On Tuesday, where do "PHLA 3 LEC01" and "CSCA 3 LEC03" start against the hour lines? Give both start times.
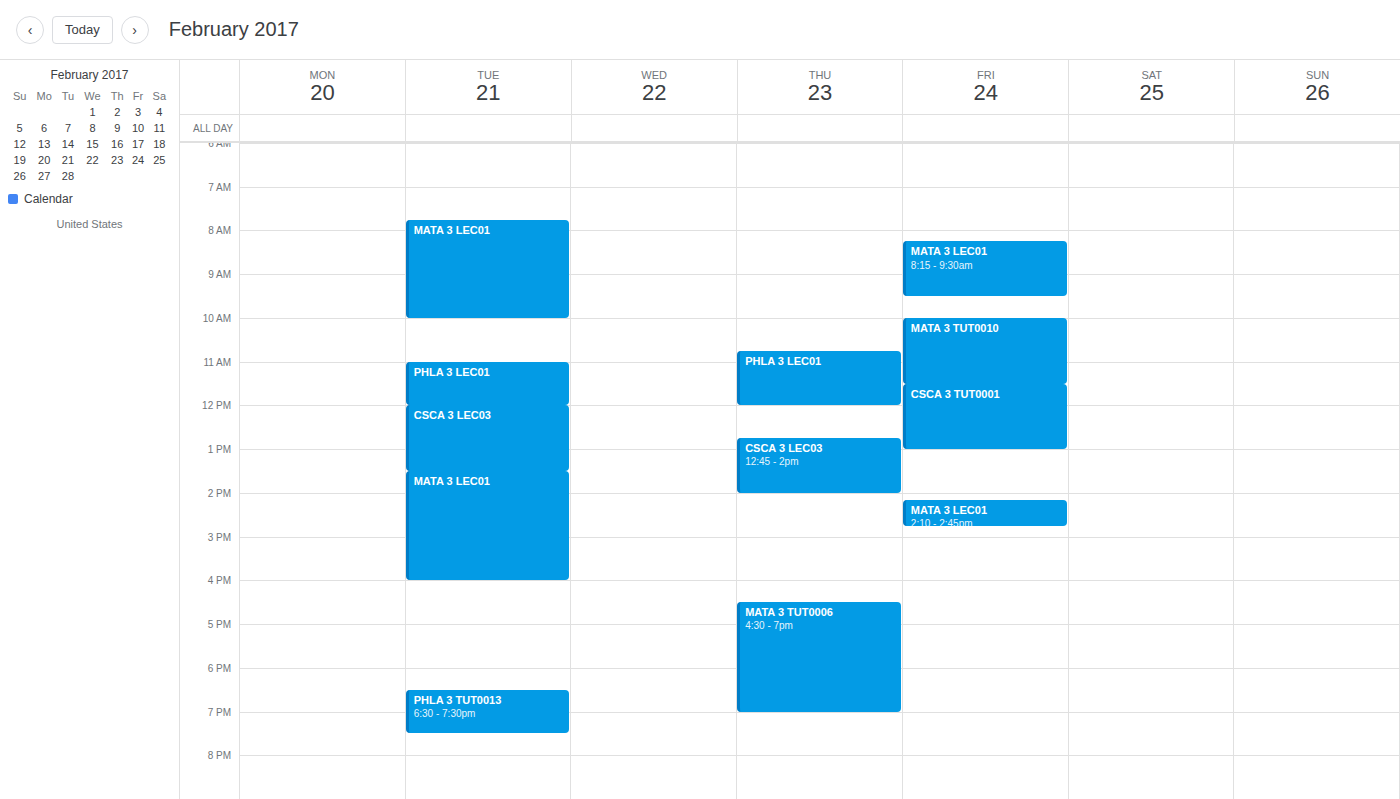
"PHLA 3 LEC01": 11:00 AM, exactly on the 11 AM line. "CSCA 3 LEC03": 12:00 PM, exactly on the 12 PM line.